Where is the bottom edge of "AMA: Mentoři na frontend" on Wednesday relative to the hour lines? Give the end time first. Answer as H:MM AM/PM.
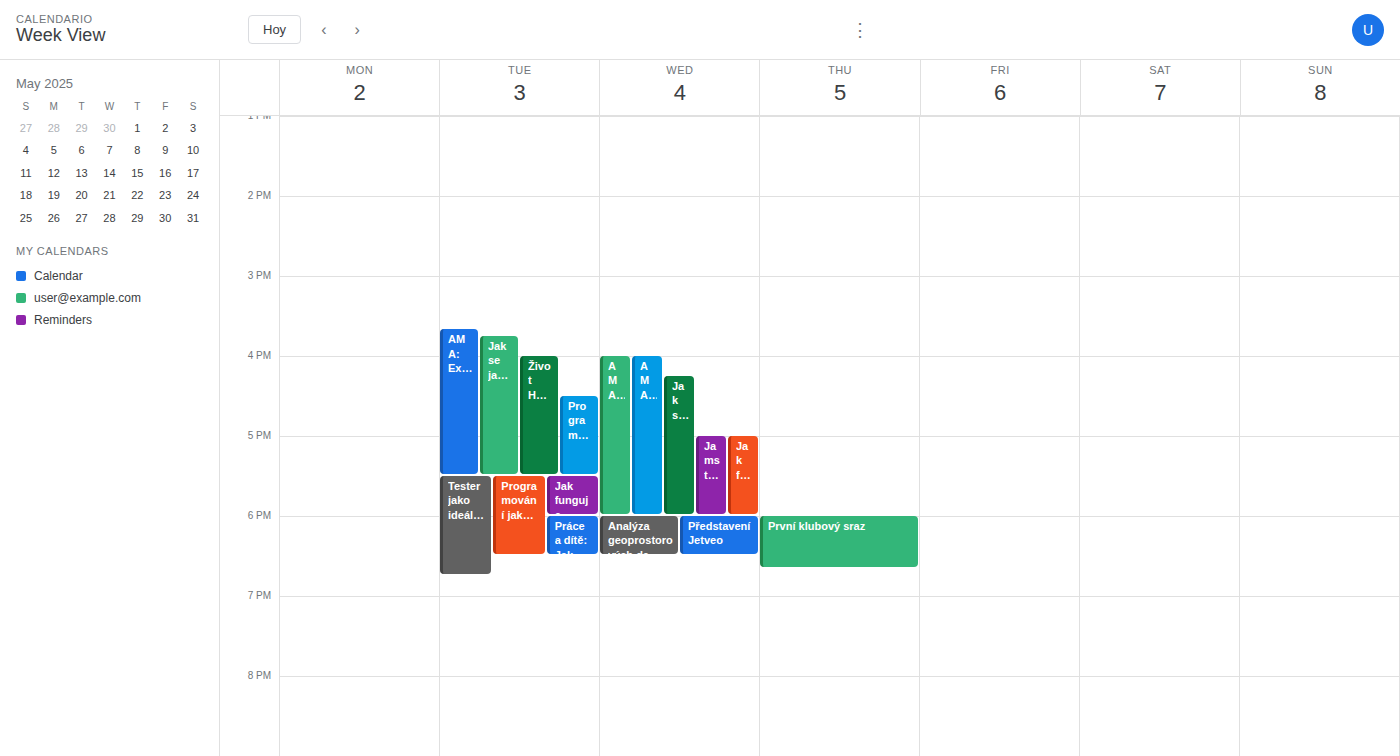
6:00 PM -- exactly on the 6 PM line.